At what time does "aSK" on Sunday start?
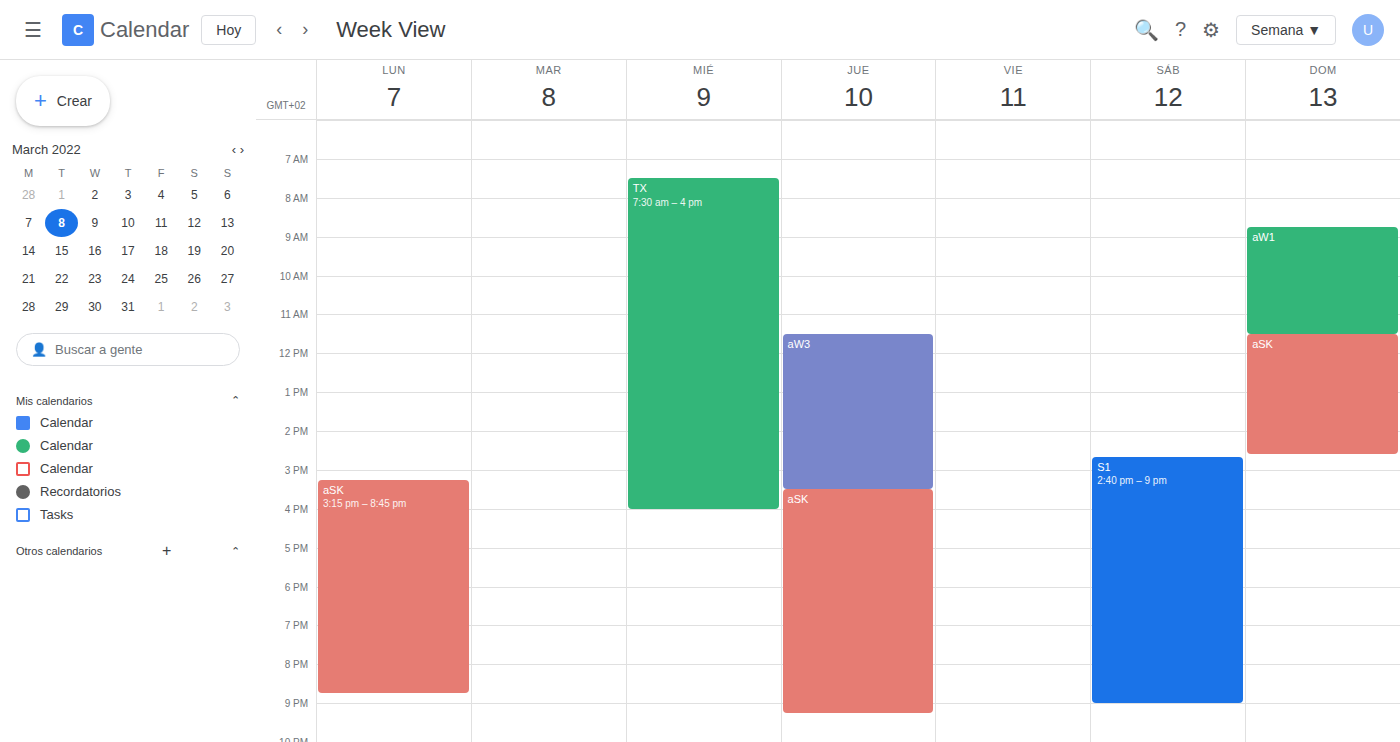
11:30 AM